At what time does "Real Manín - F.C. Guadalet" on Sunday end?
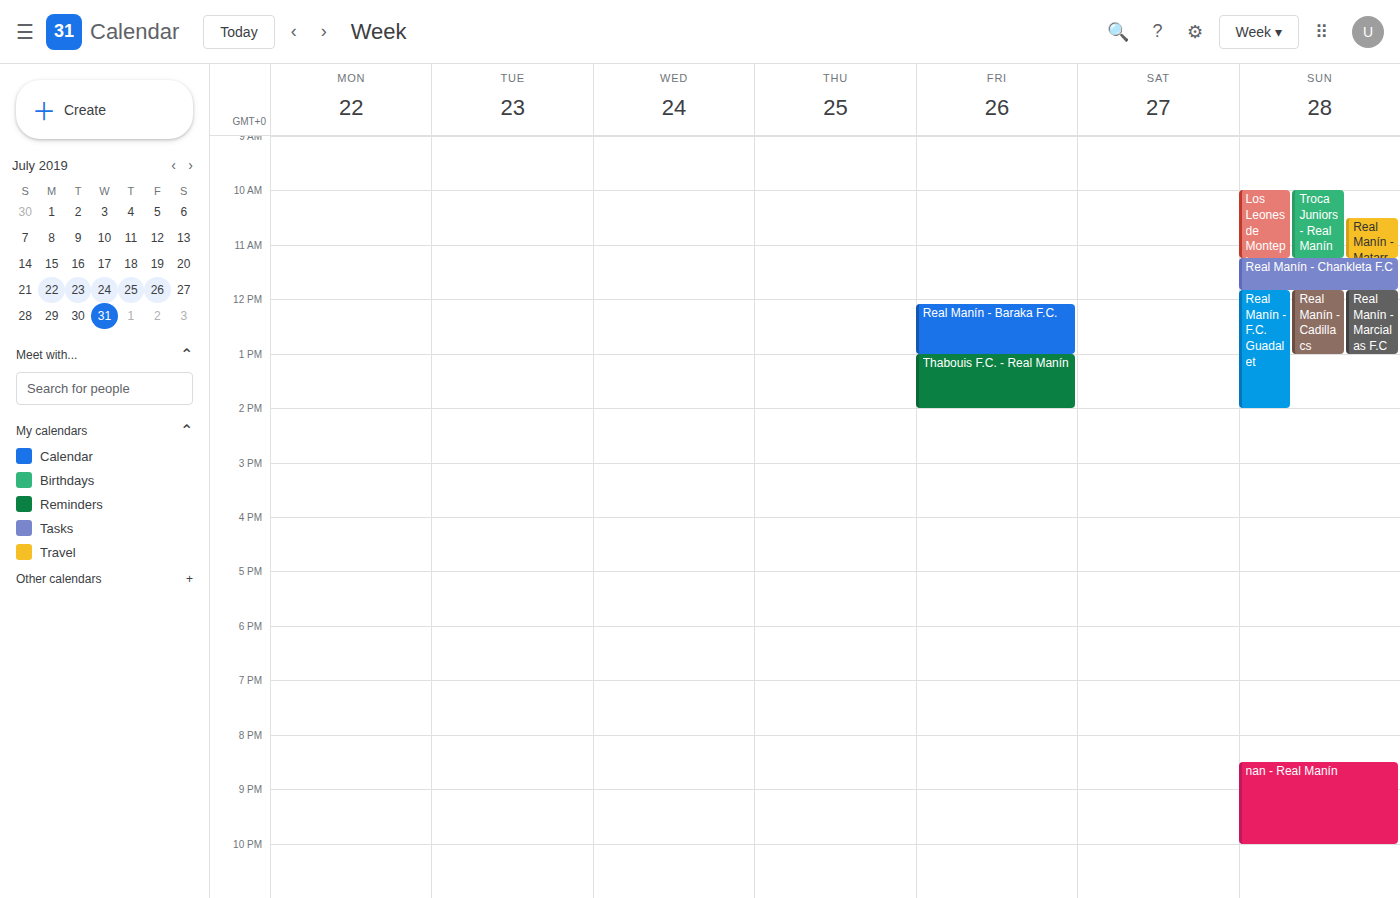
14:00